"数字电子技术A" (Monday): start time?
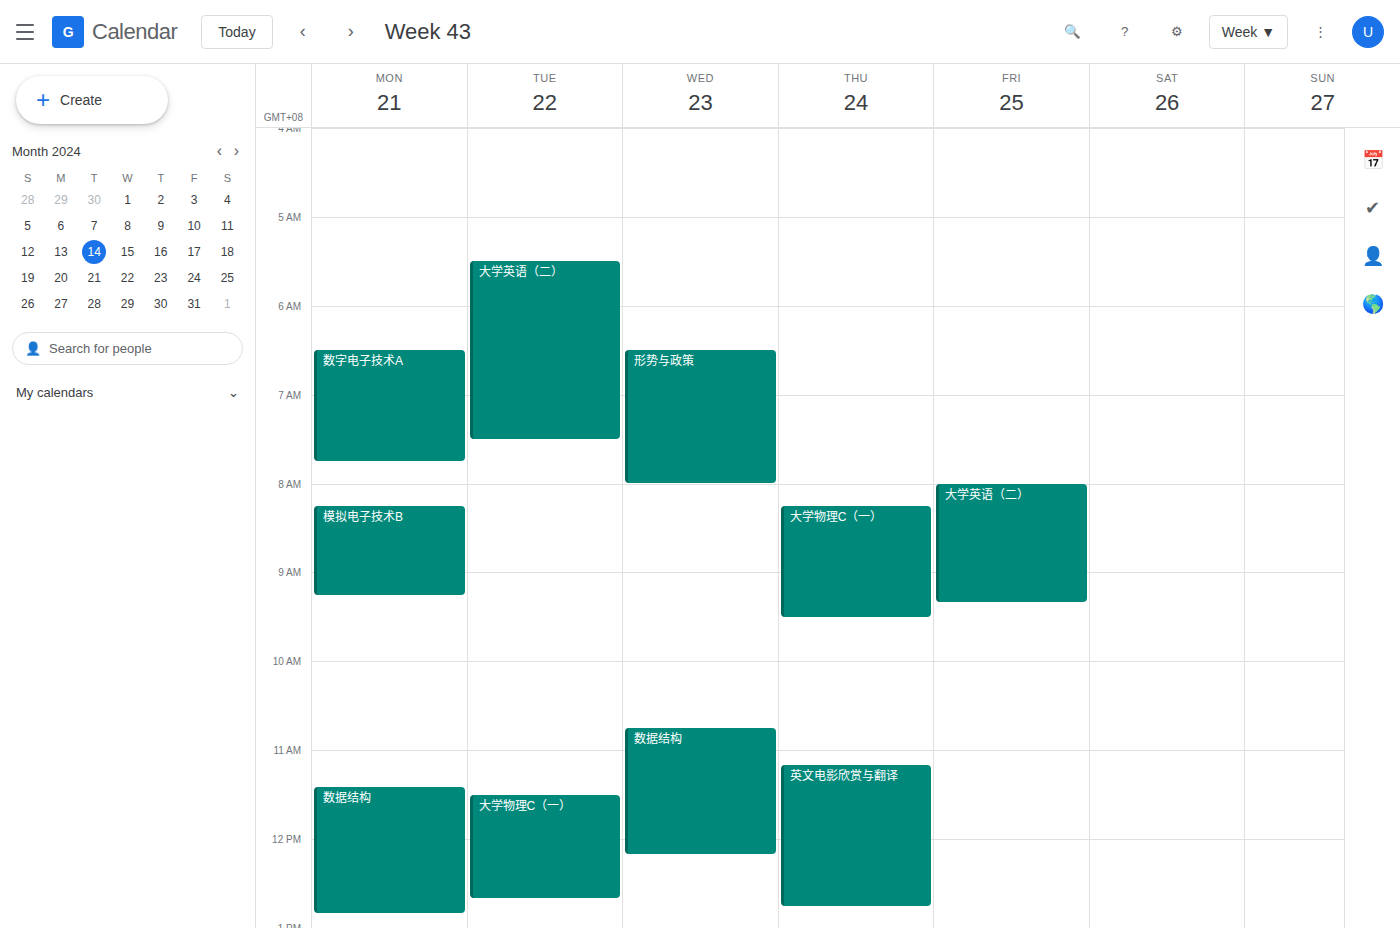
6:30 AM